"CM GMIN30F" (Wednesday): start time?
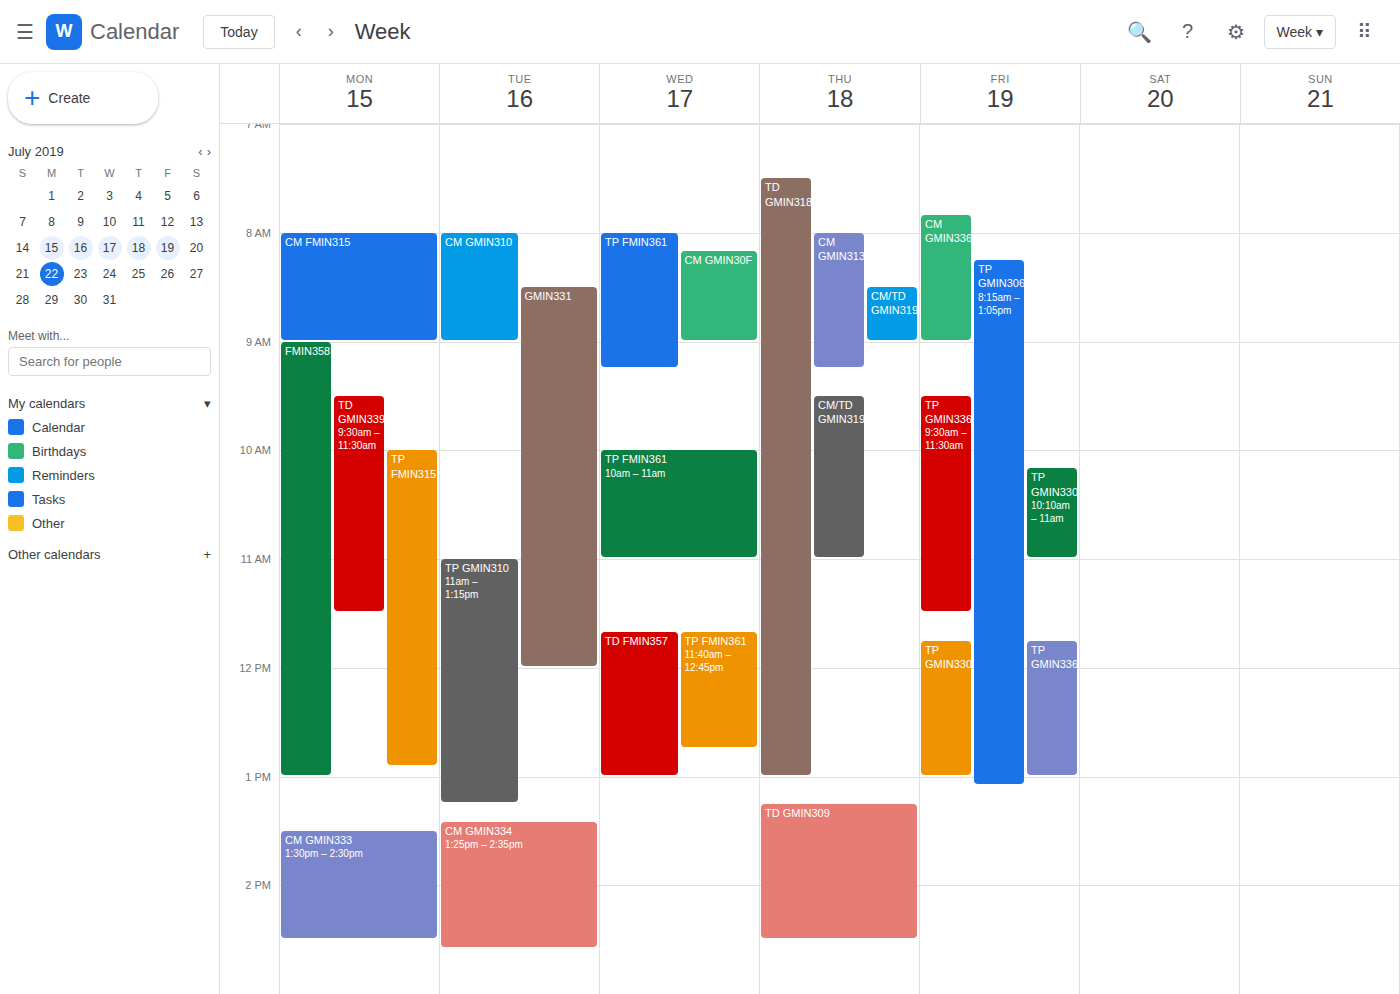
8:10 AM